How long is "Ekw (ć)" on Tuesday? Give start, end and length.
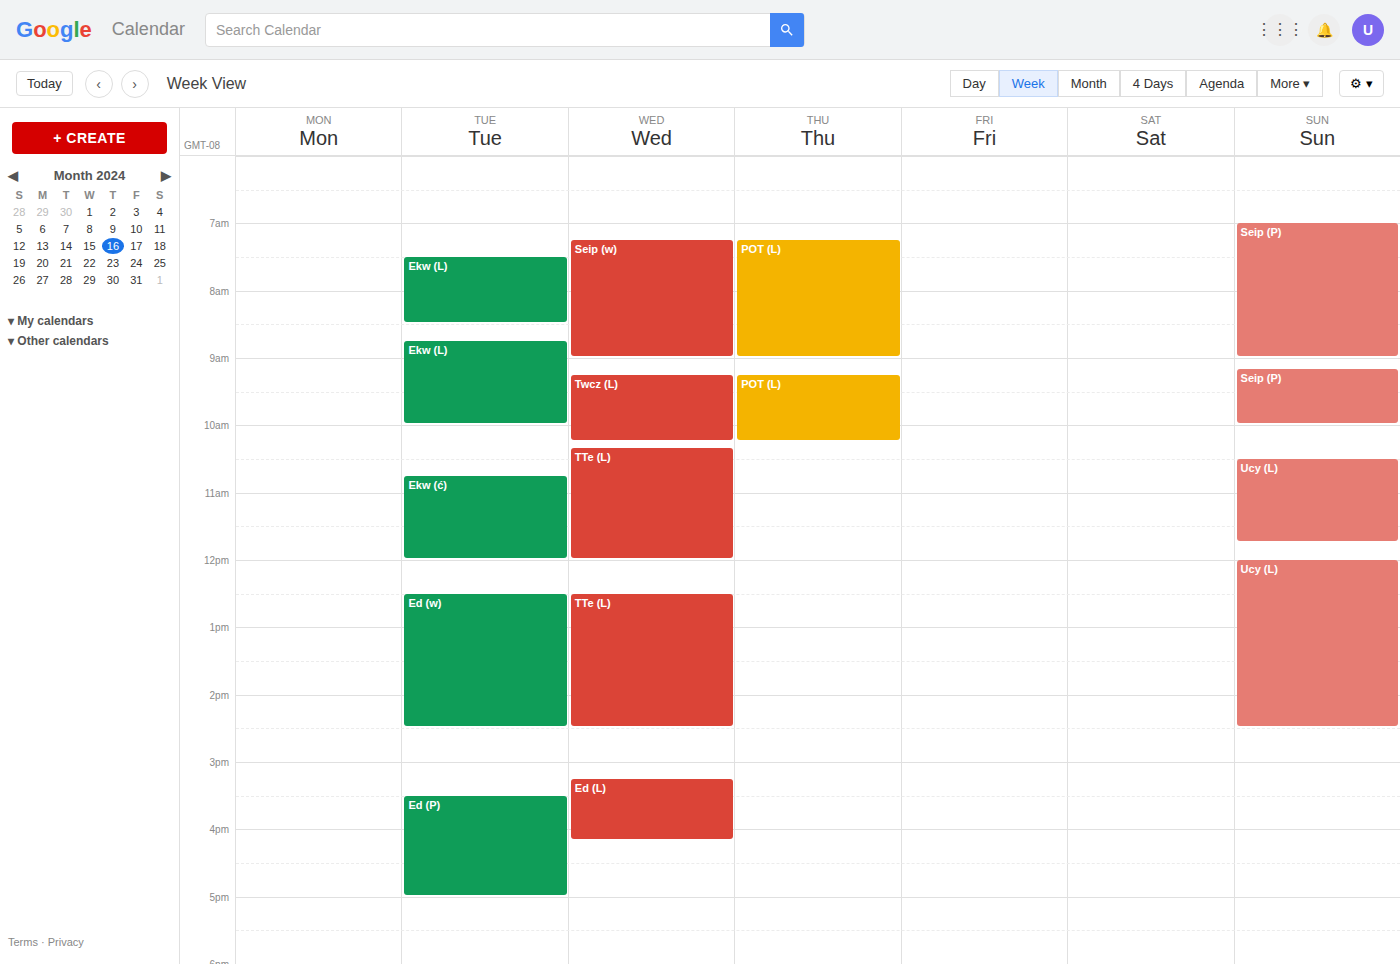
10:45 to 12:00, 1 hour 15 minutes